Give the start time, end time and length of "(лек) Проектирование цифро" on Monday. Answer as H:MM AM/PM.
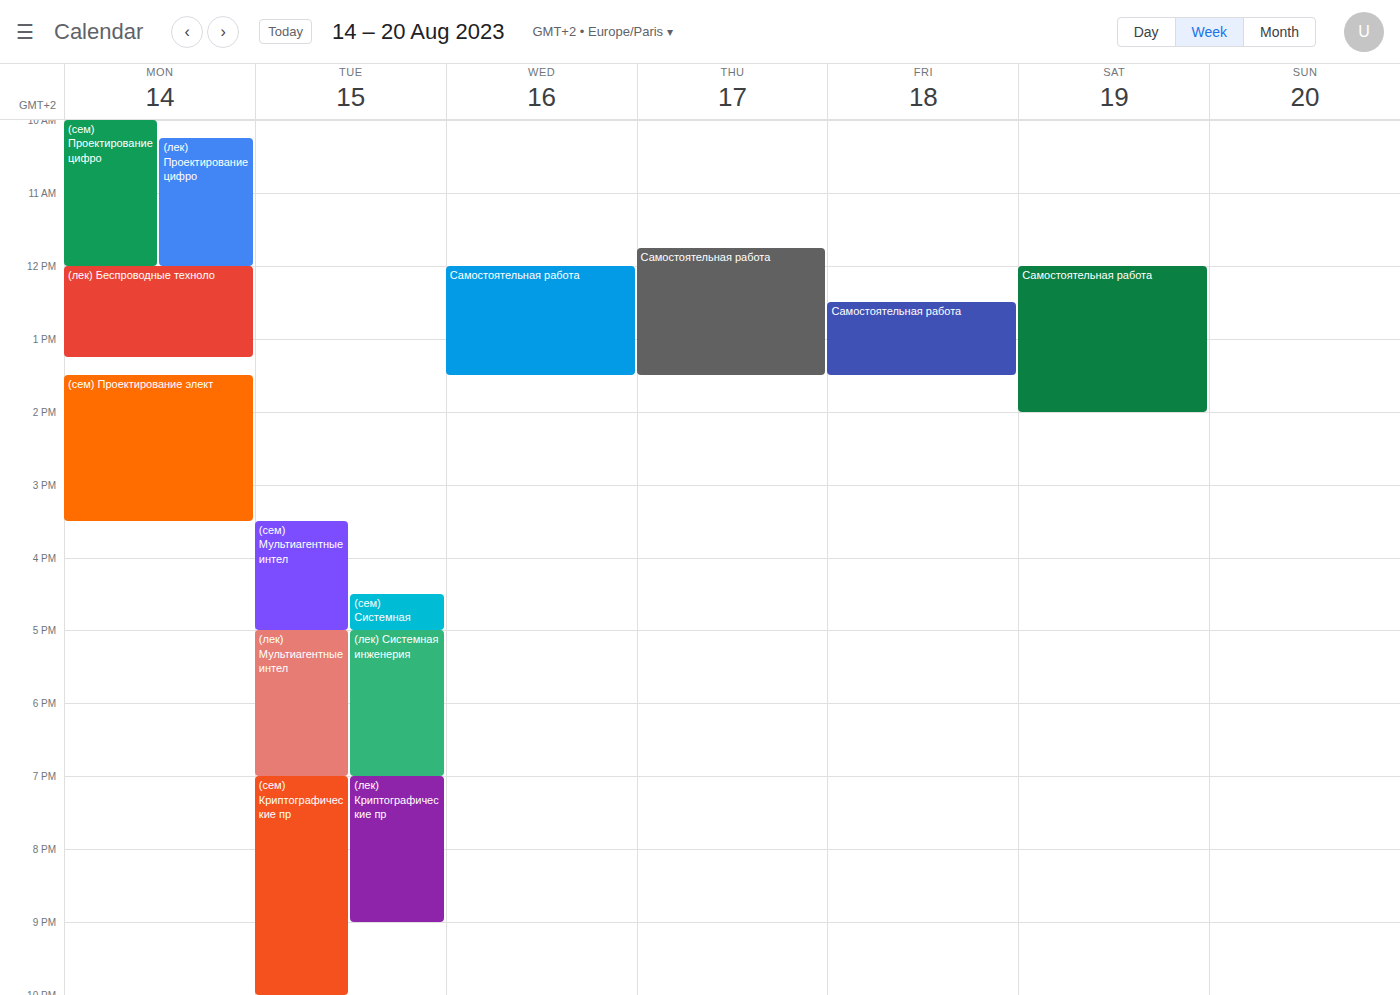
10:15 AM to 12:00 PM, 1 hour 45 minutes